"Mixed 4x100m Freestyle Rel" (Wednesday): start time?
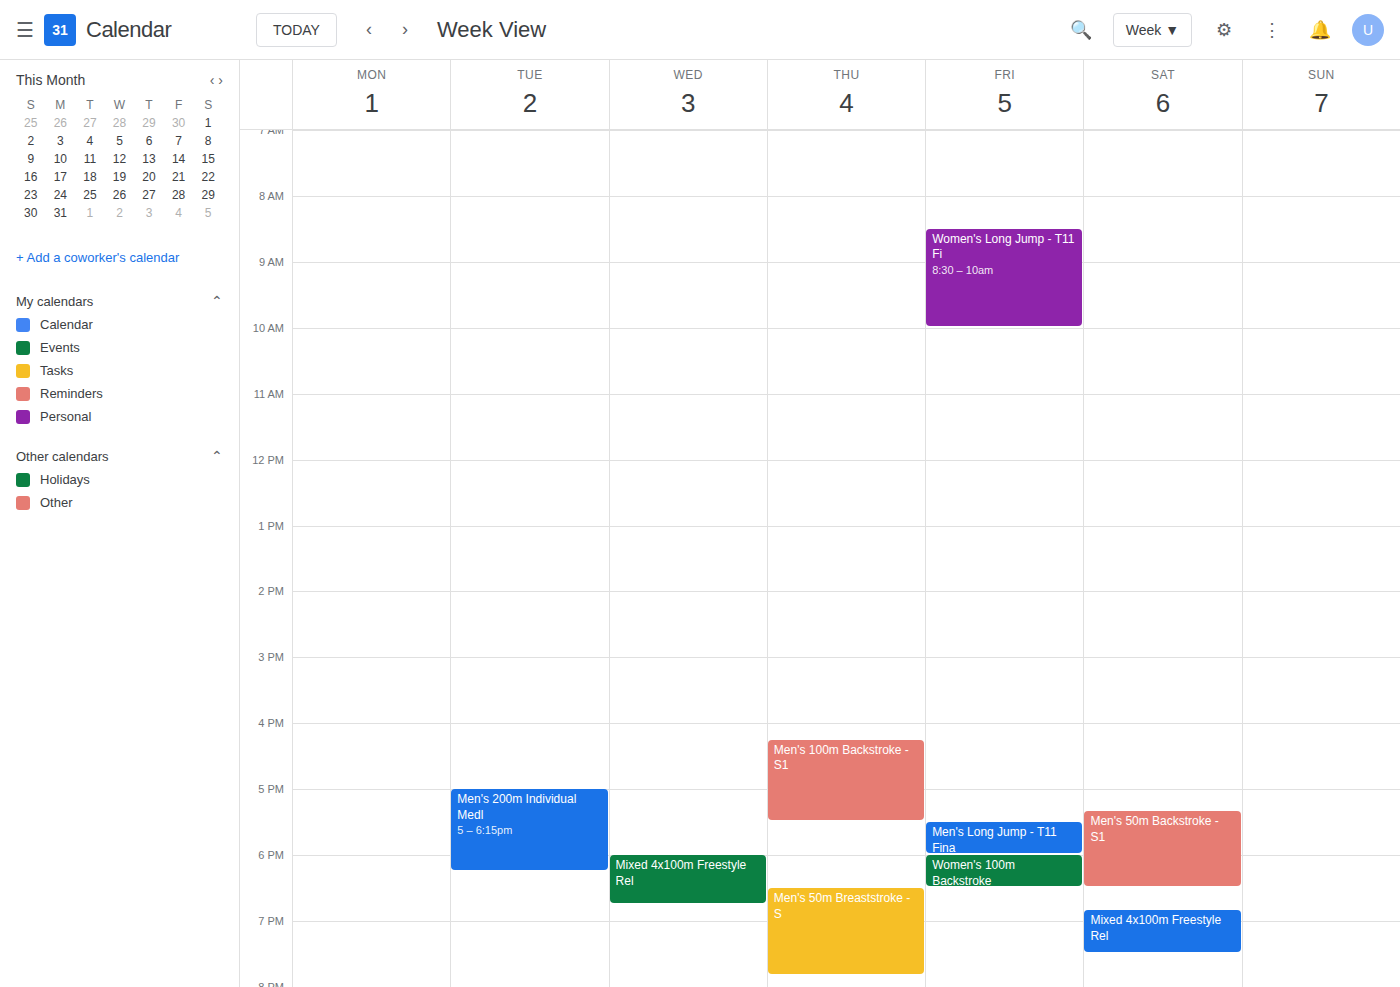
6:00 PM